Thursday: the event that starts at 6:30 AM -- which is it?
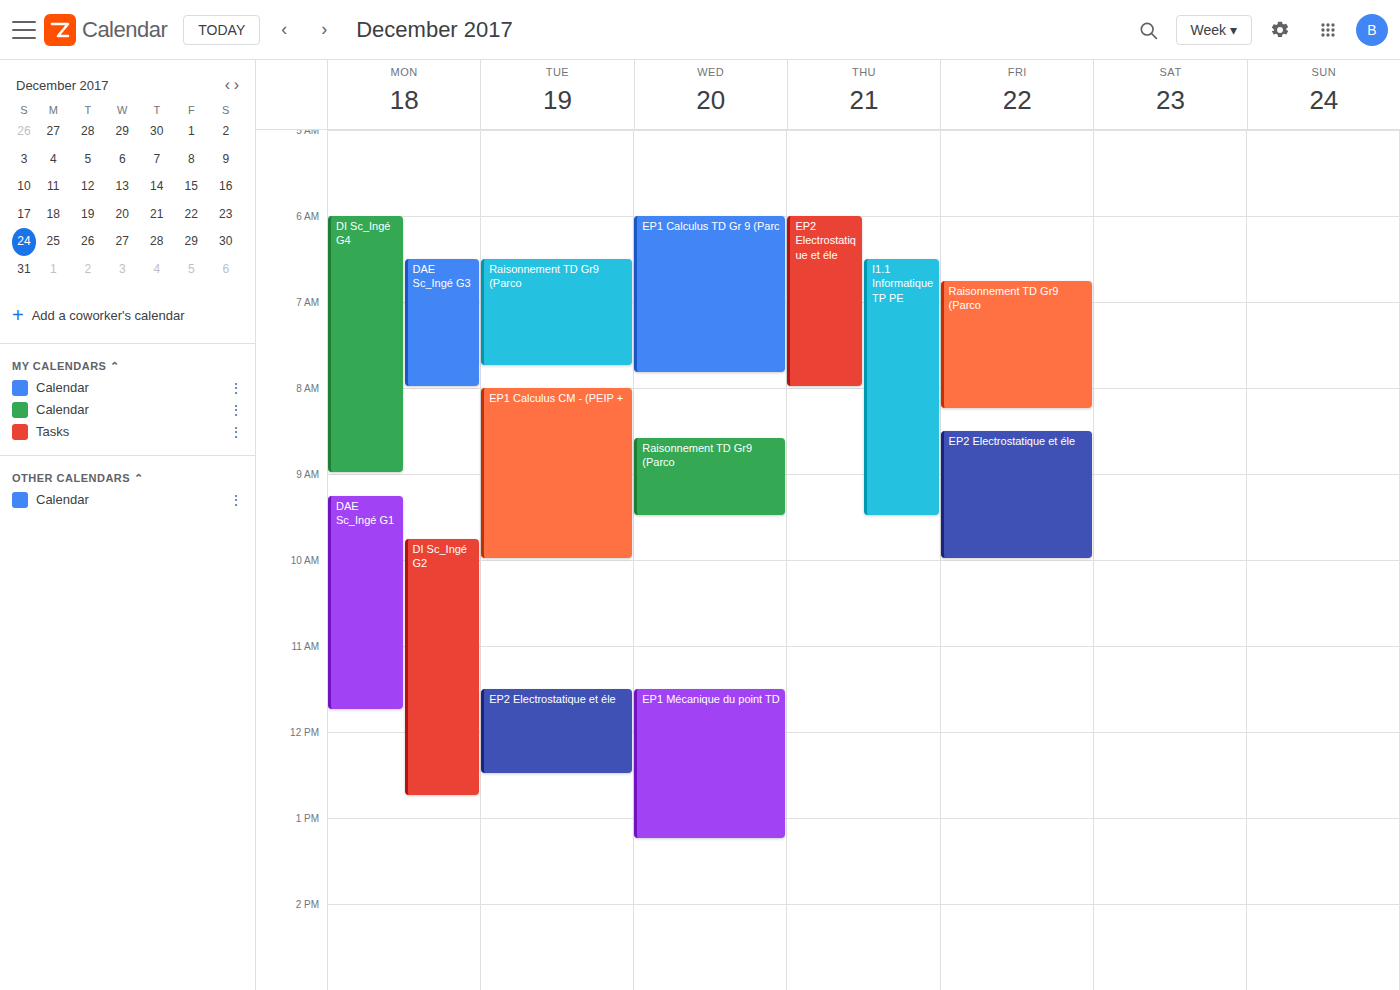
"I1.1 Informatique TP PE"